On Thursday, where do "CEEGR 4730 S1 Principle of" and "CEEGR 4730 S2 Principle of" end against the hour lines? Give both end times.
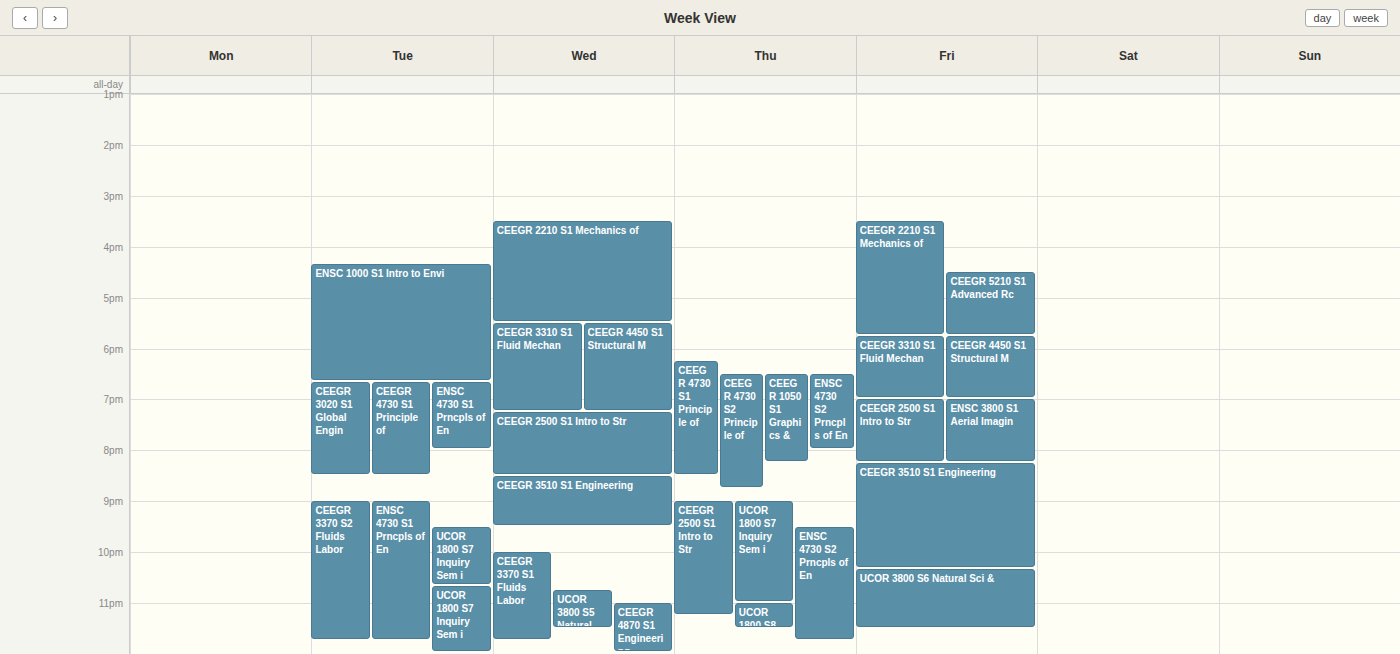
"CEEGR 4730 S1 Principle of": 8:30 PM, halfway between the 8 PM and 9 PM lines. "CEEGR 4730 S2 Principle of": 8:45 PM, neither: three quarters of the way from the 8 PM line to the 9 PM line.